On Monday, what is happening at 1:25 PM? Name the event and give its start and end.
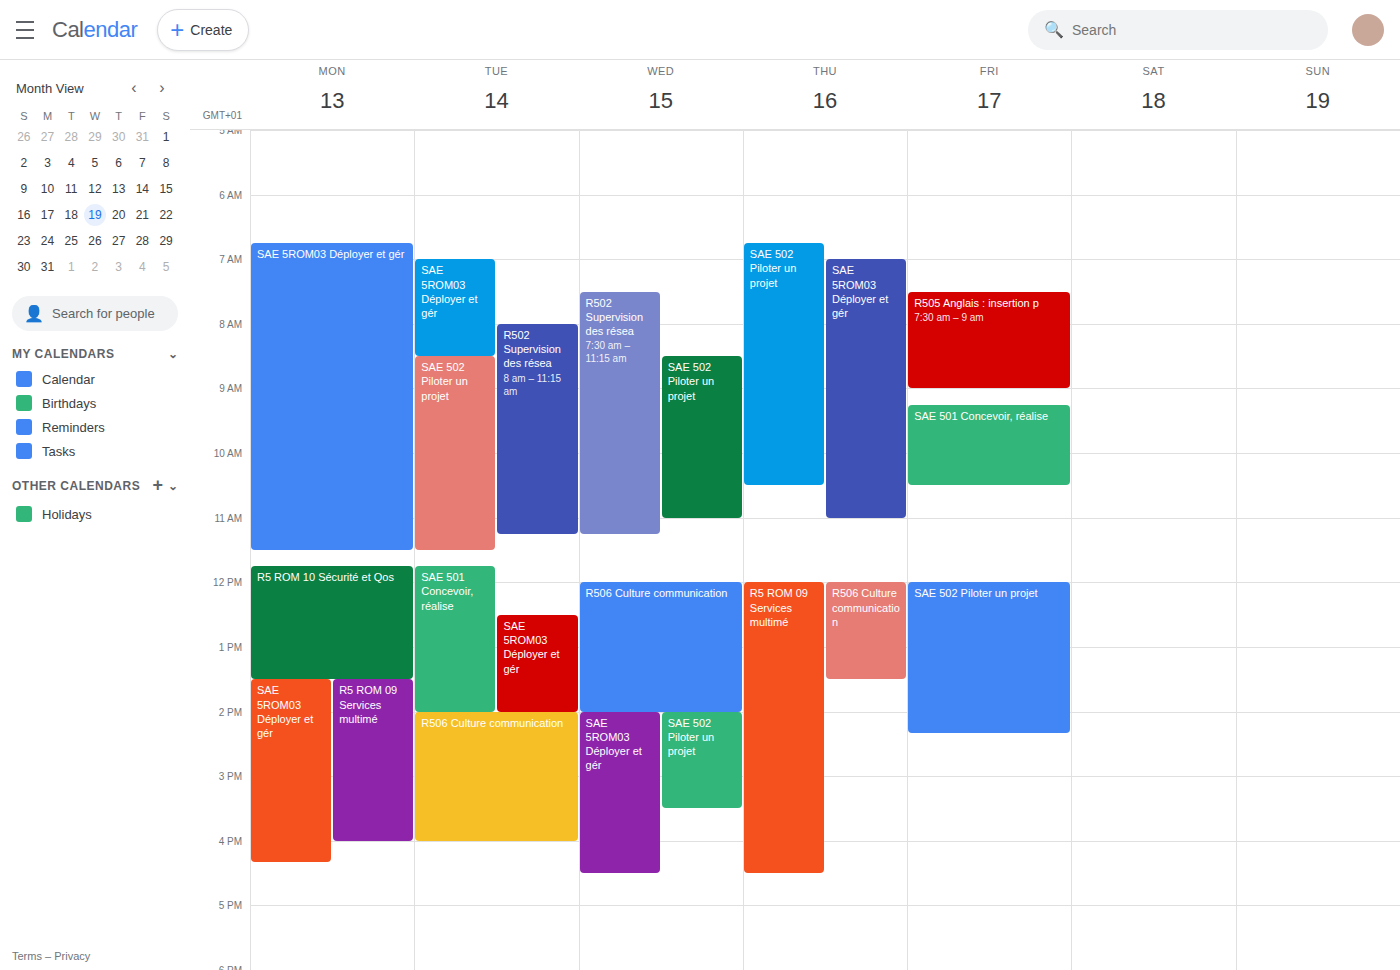
"R5 ROM 10 Sécurité et Qos", 11:45 AM to 1:30 PM